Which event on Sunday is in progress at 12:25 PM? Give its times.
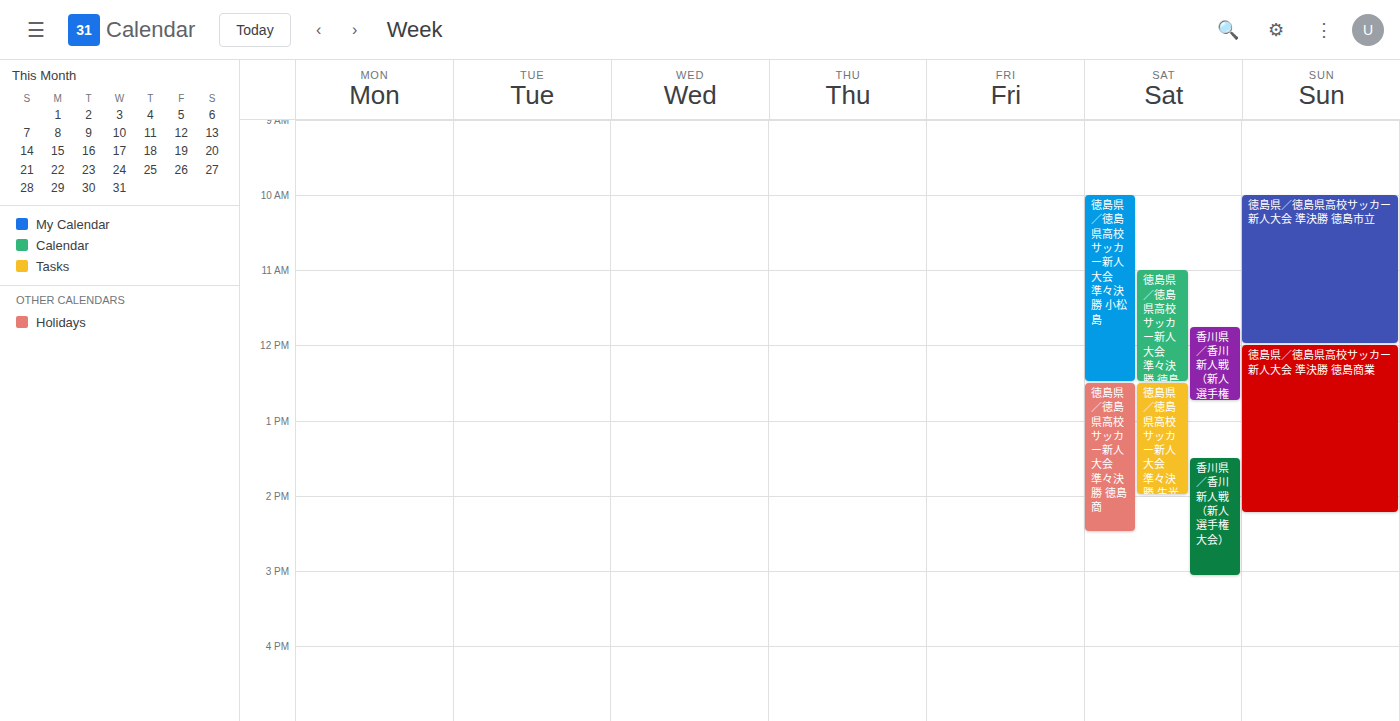
"徳島県／徳島県高校サッカー新人大会 準決勝 徳島商業", 12:00 PM to 2:15 PM